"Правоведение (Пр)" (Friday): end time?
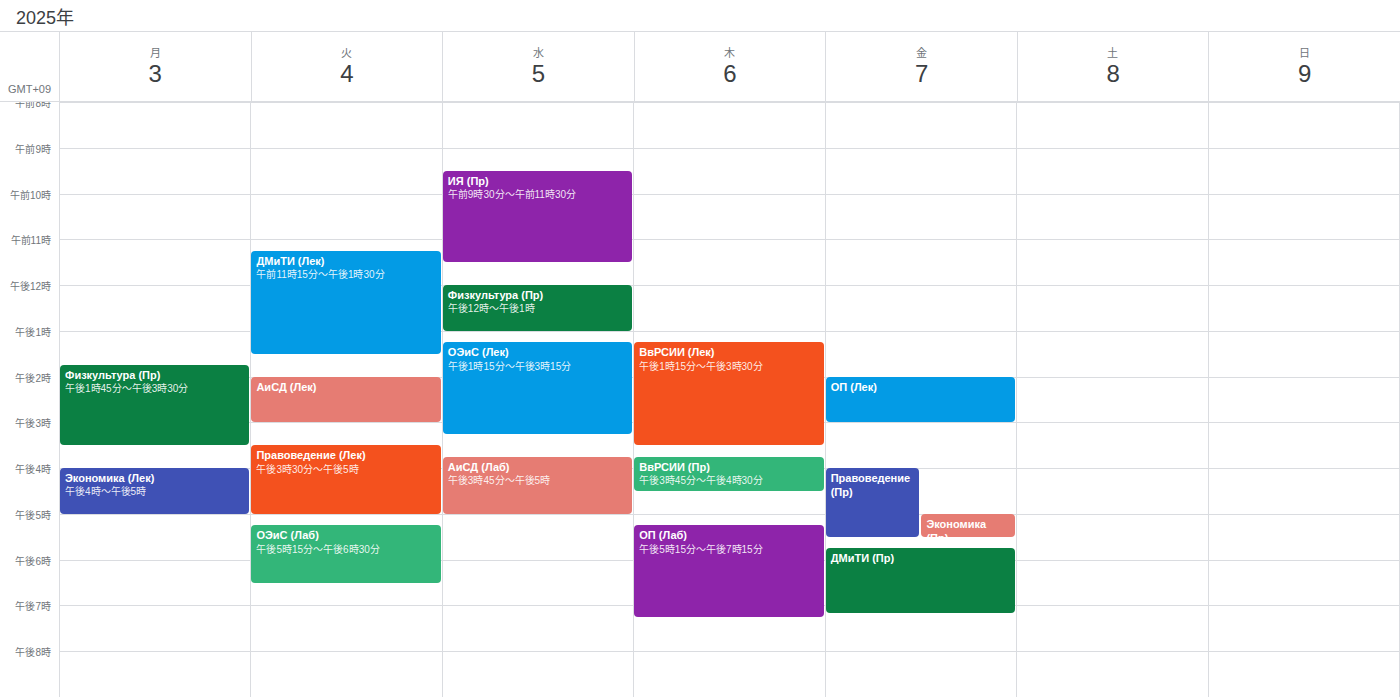
5:30 PM